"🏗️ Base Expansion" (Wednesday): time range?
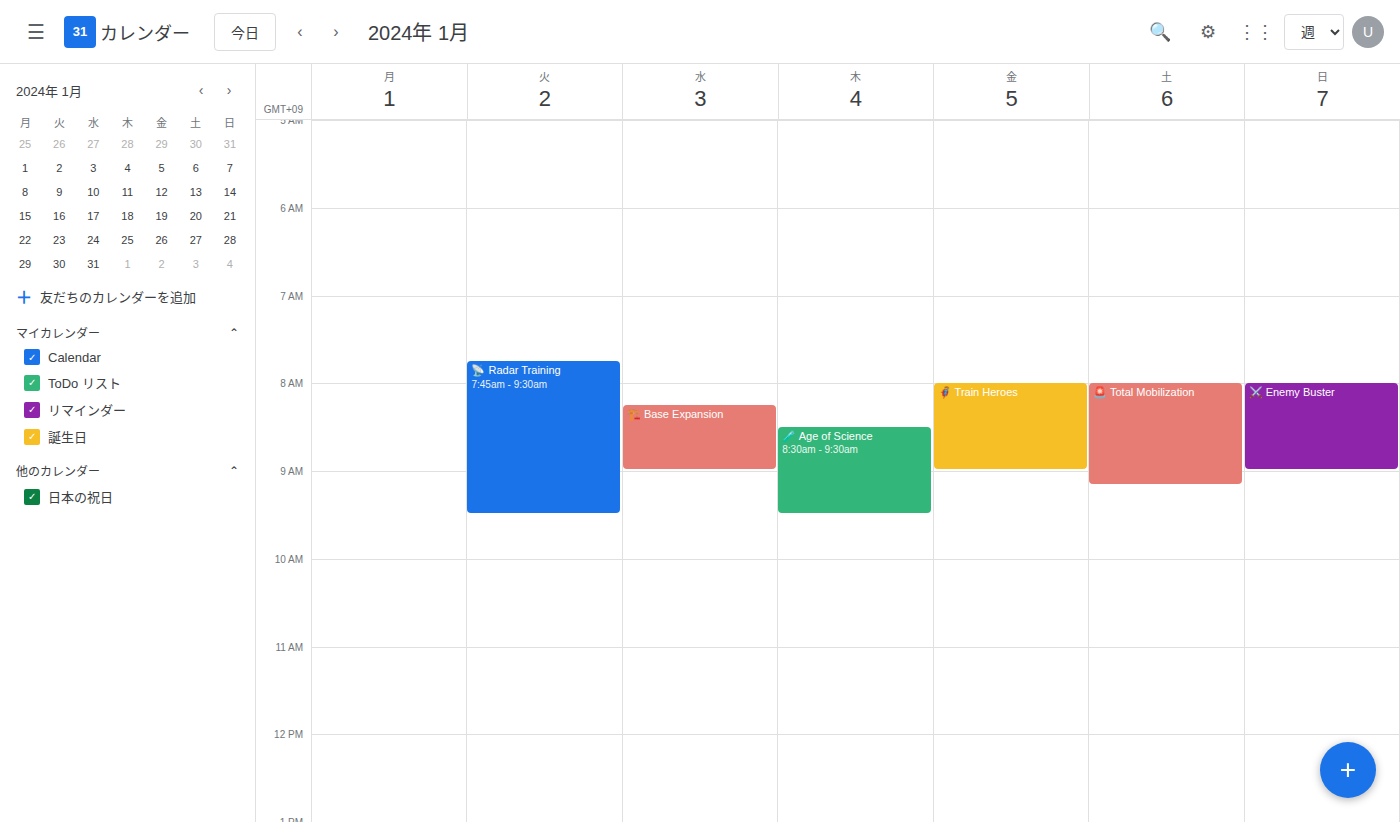
8:15 AM to 9:00 AM